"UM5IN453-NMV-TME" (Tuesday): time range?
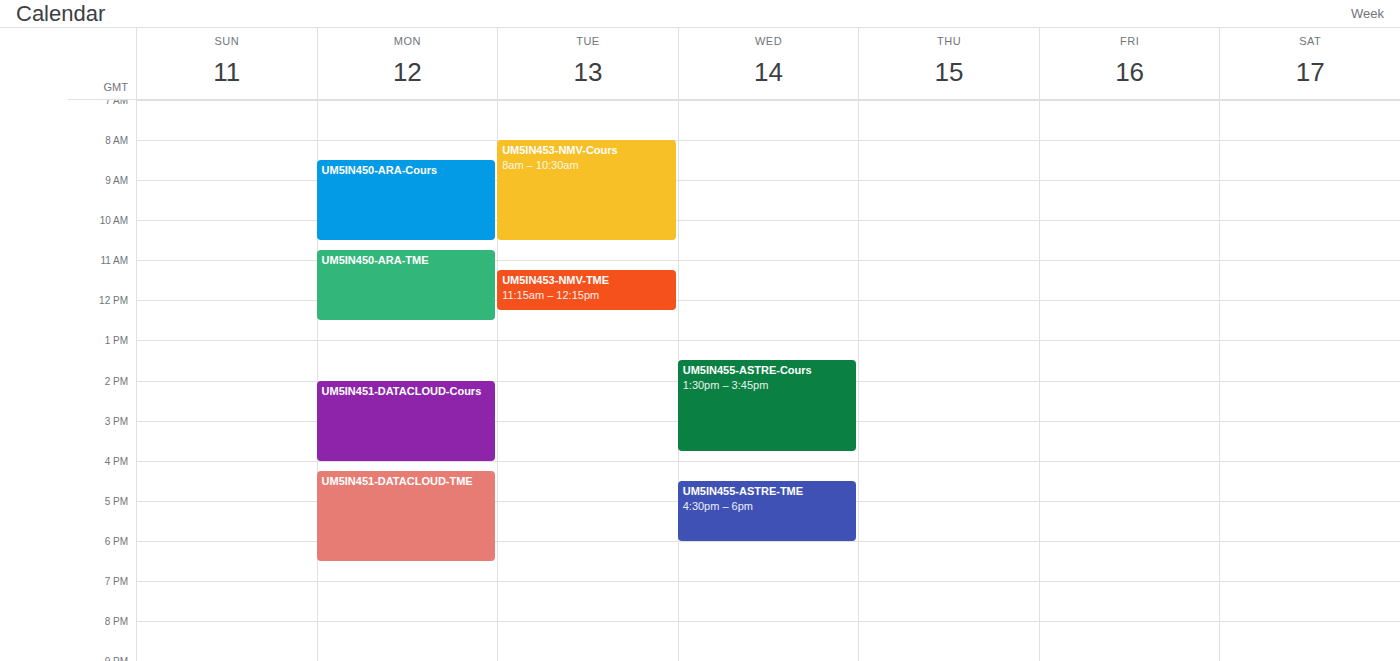
11:15 AM to 12:15 PM